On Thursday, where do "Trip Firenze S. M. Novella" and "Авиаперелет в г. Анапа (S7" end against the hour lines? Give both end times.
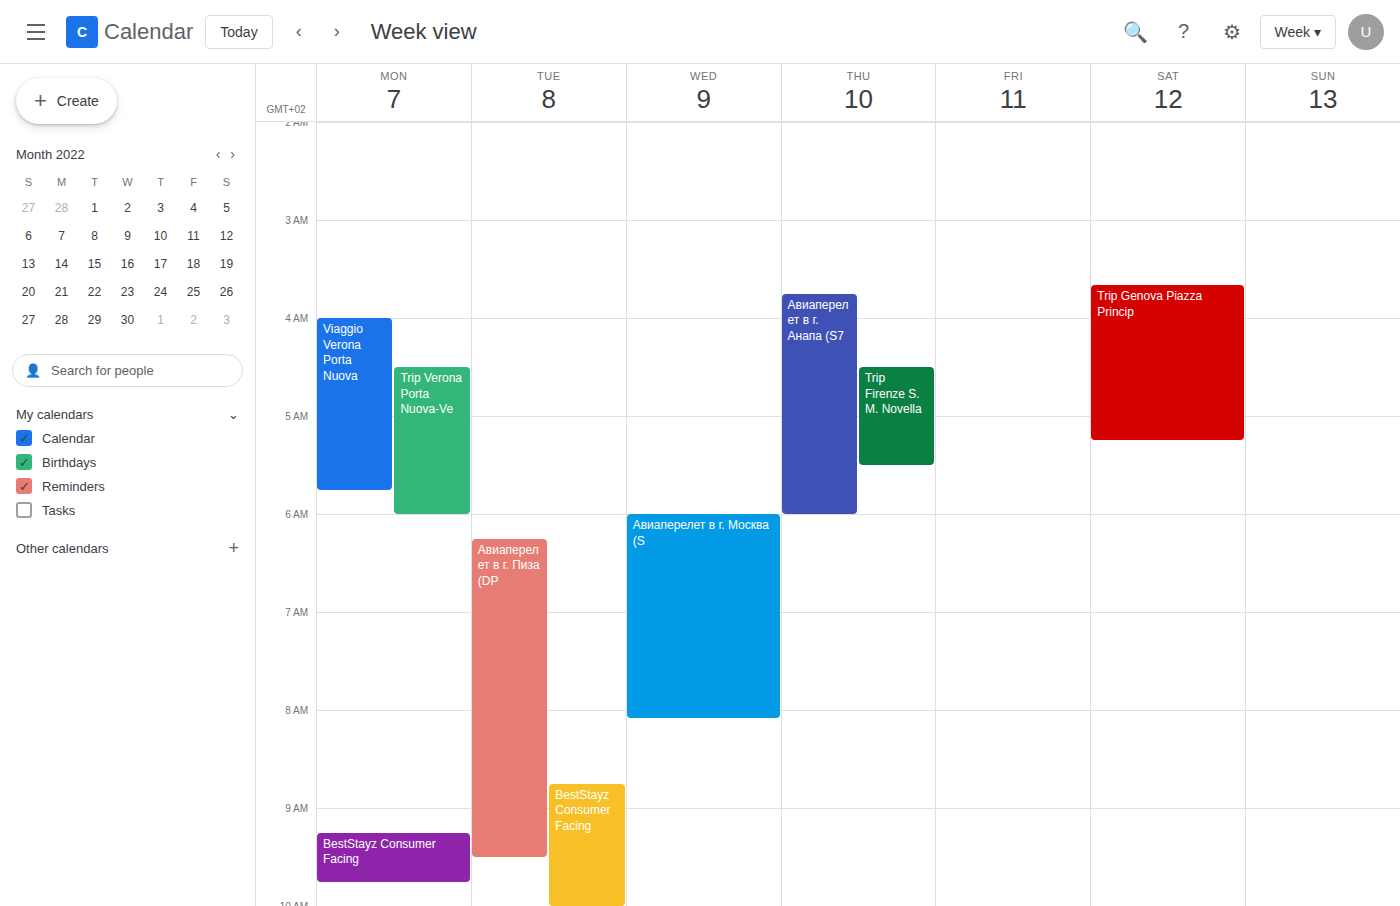
"Trip Firenze S. M. Novella": 5:30 AM, halfway between the 5 AM and 6 AM lines. "Авиаперелет в г. Анапа (S7": 6:00 AM, exactly on the 6 AM line.